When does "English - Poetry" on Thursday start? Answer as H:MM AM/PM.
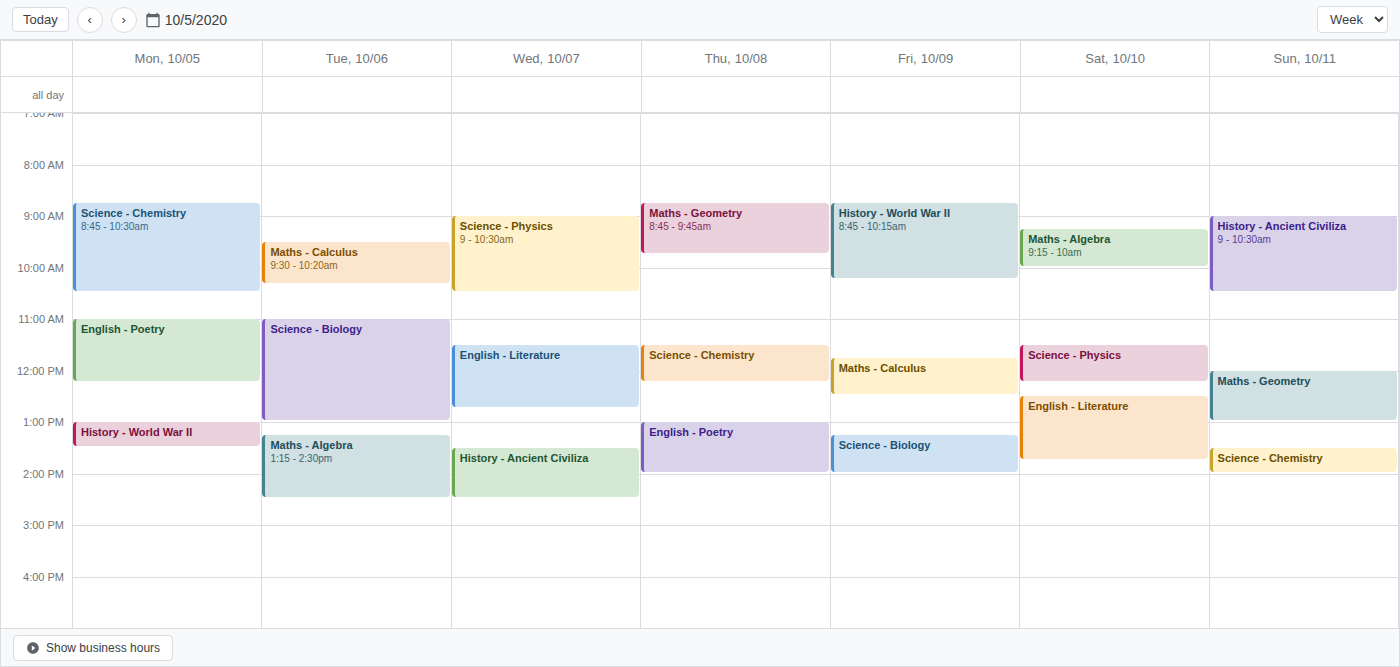
1:00 PM